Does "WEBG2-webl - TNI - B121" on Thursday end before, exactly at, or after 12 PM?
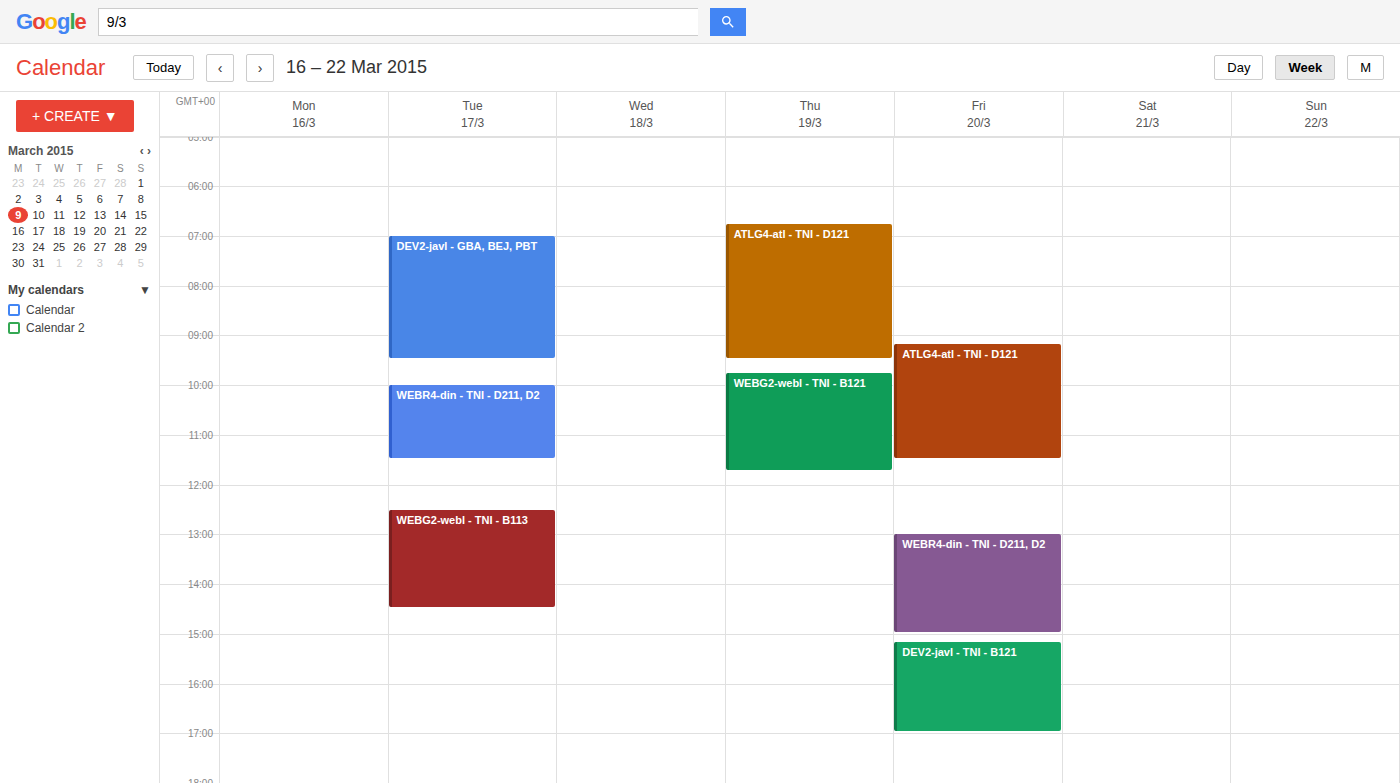
11:45 AM -- before 12 PM, 15 minutes above the 12 PM line.